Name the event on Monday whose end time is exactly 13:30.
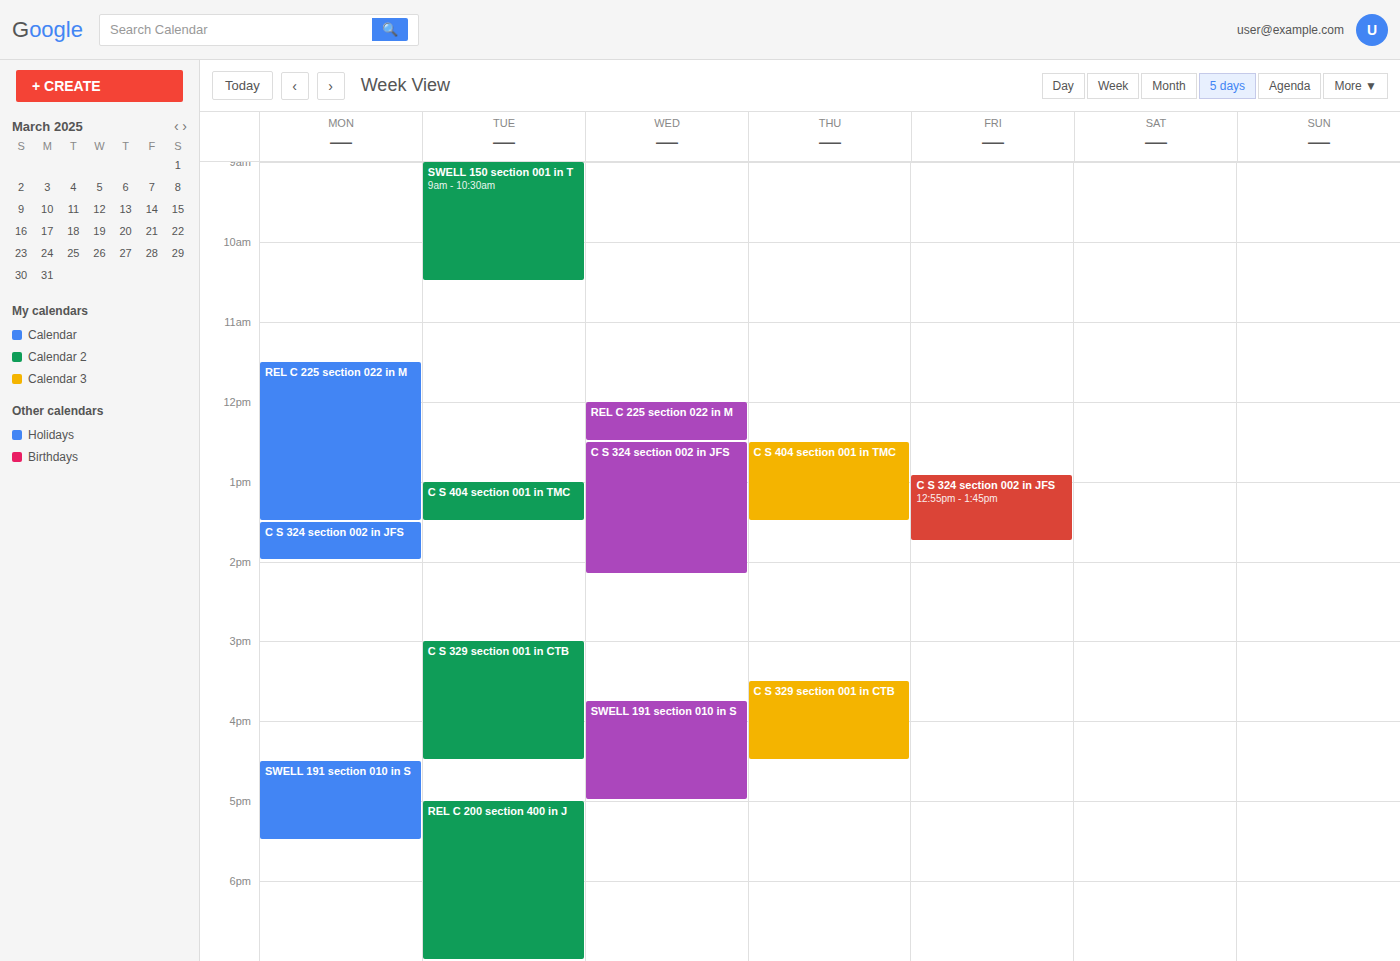
"REL C 225 section 022 in M"